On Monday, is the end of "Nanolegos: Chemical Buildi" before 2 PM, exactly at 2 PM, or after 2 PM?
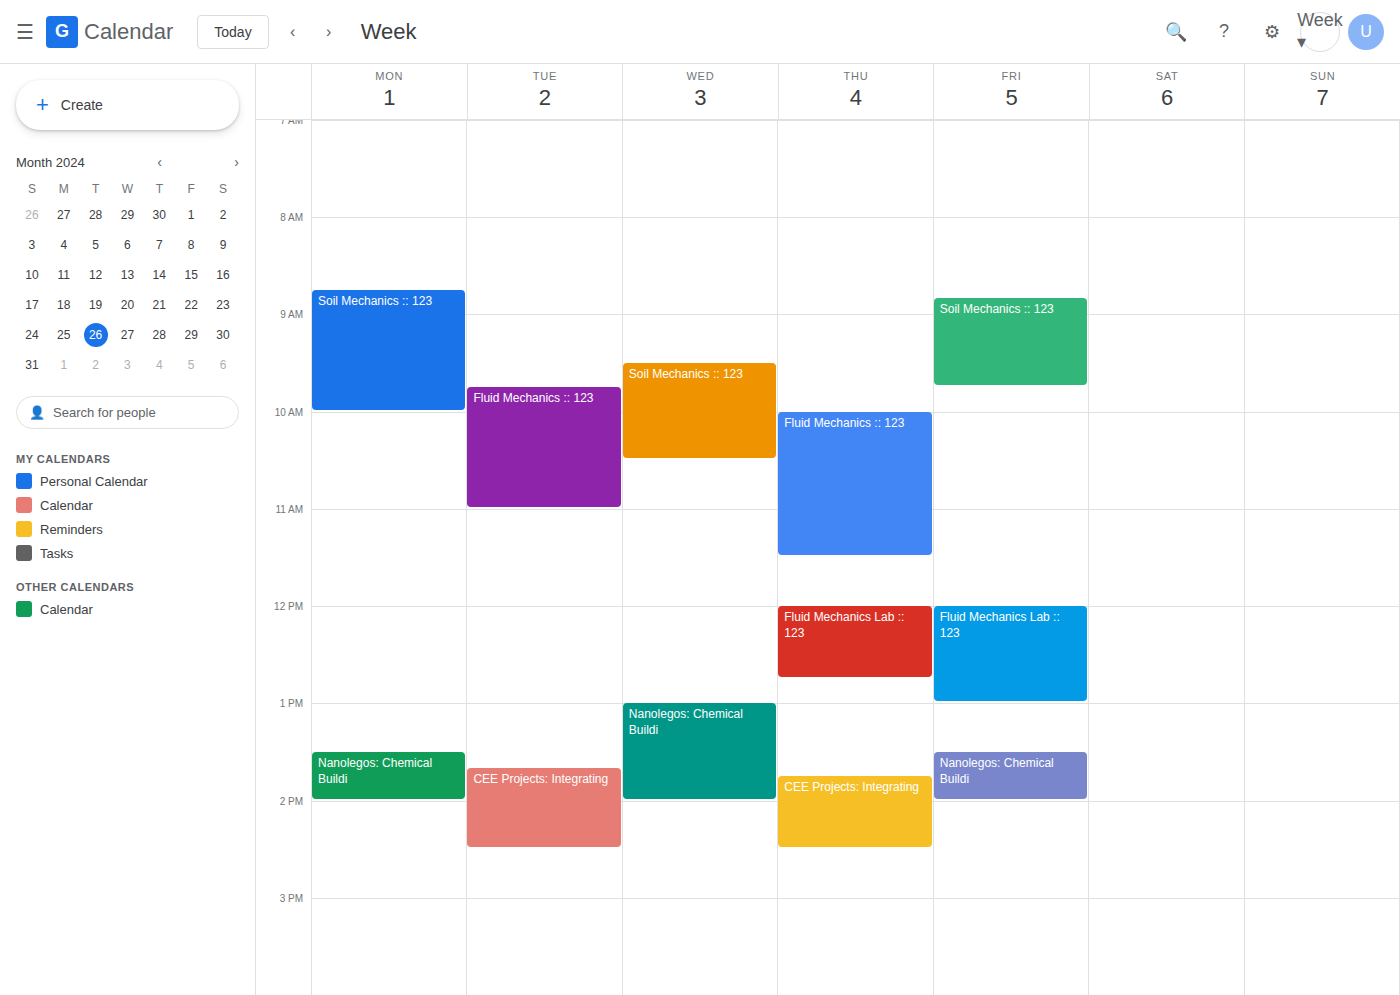
2:00 PM -- exactly at 2 PM, on the 2 PM line.